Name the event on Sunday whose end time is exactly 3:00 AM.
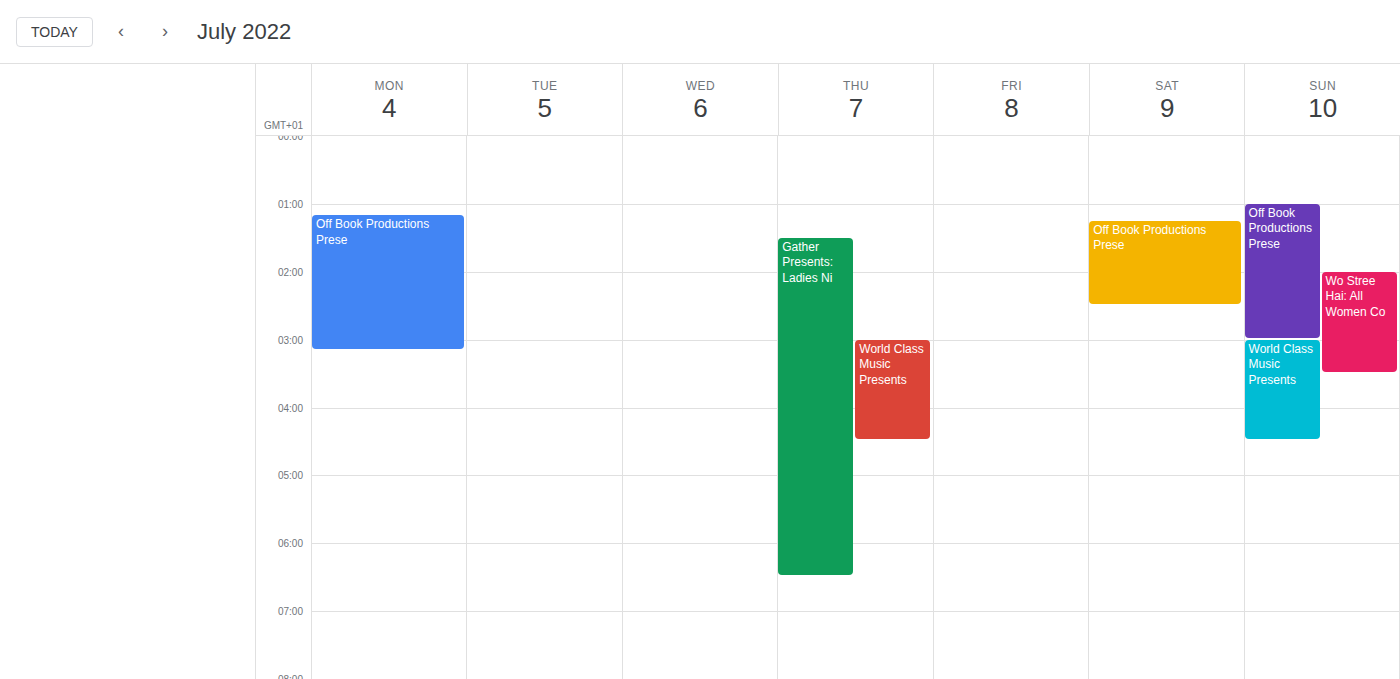
"Off Book Productions Prese"